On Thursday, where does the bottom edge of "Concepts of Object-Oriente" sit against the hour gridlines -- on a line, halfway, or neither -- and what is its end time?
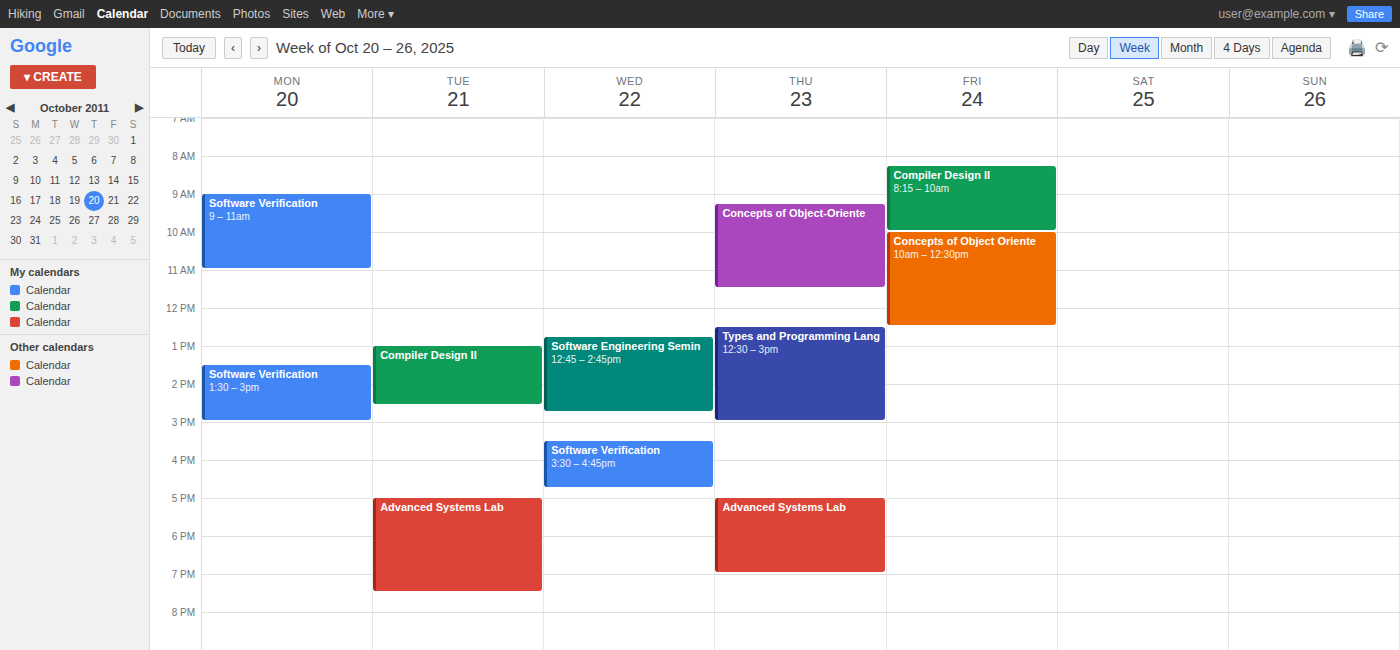
11:30 AM -- halfway between the 11 AM and 12 PM lines.